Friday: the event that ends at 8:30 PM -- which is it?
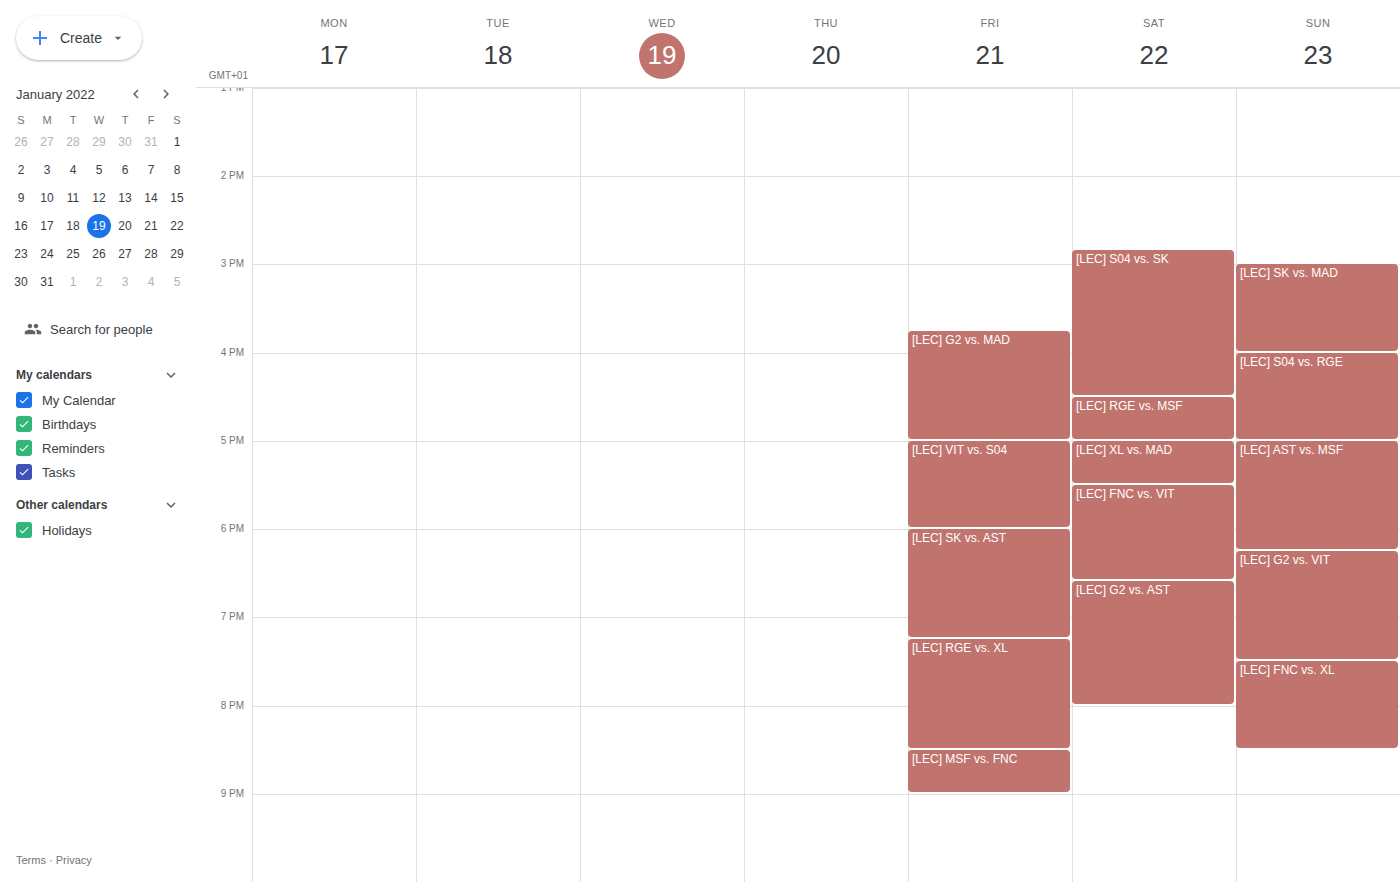
"[LEC] RGE vs. XL"